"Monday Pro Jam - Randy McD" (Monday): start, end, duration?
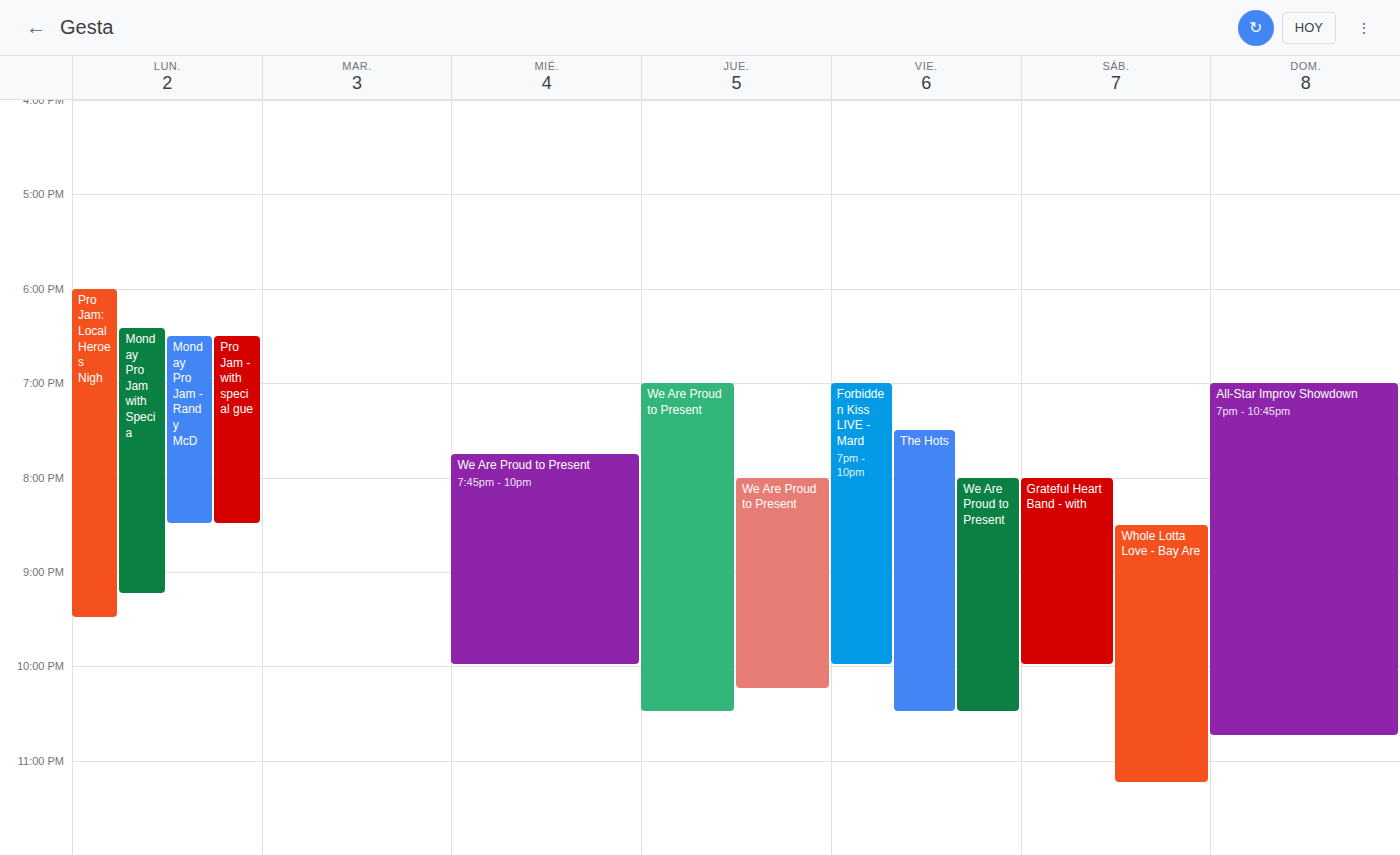
6:30 PM to 8:30 PM, 2 hours